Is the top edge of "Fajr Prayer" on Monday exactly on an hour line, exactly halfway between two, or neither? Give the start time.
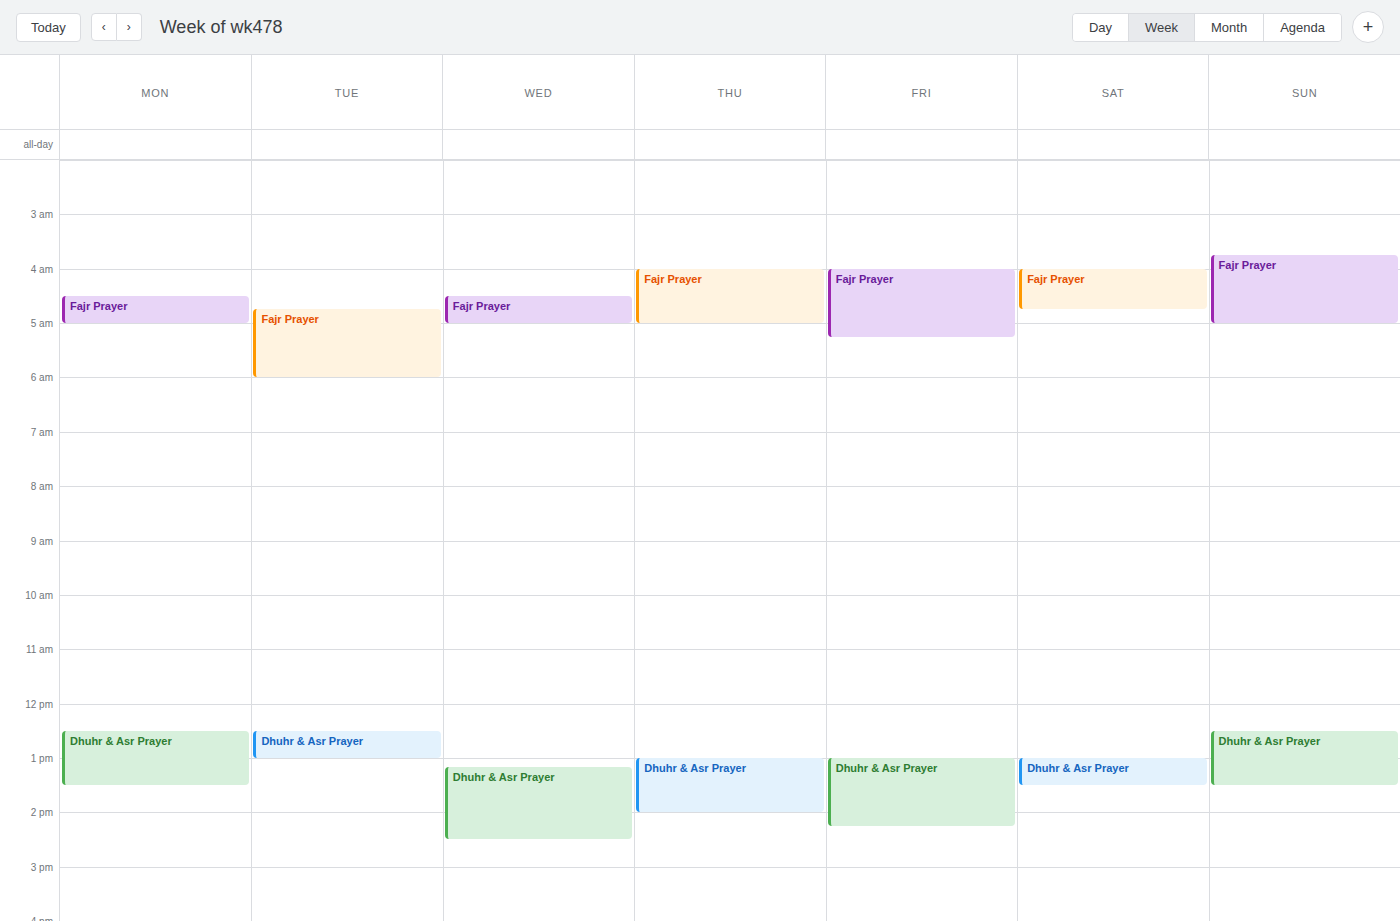
04:30 -- halfway between the 04:00 and 05:00 lines.